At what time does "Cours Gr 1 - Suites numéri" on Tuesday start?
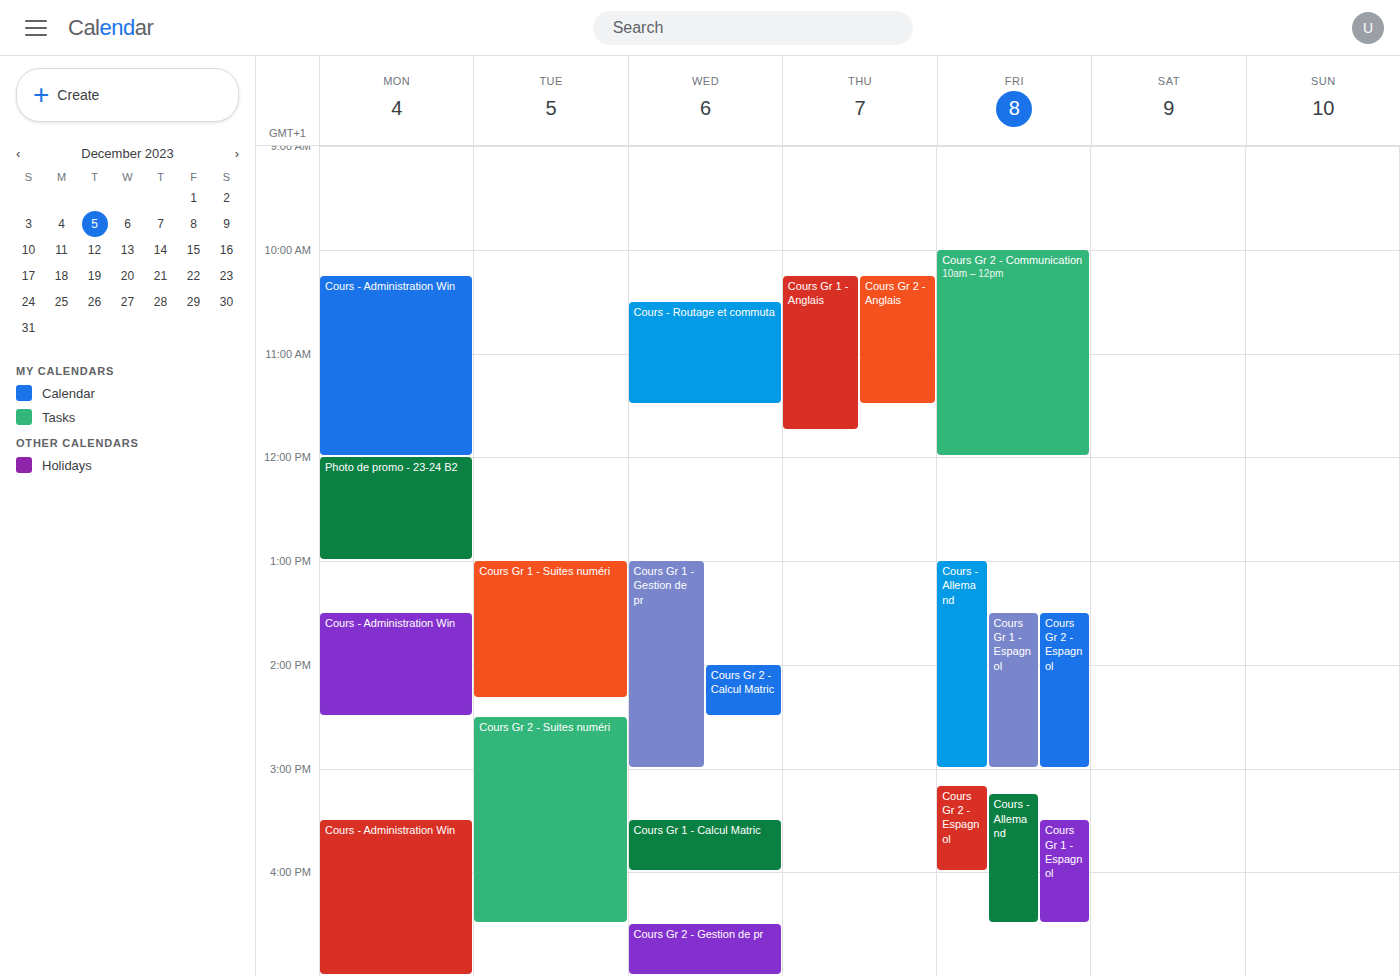
1:00 PM